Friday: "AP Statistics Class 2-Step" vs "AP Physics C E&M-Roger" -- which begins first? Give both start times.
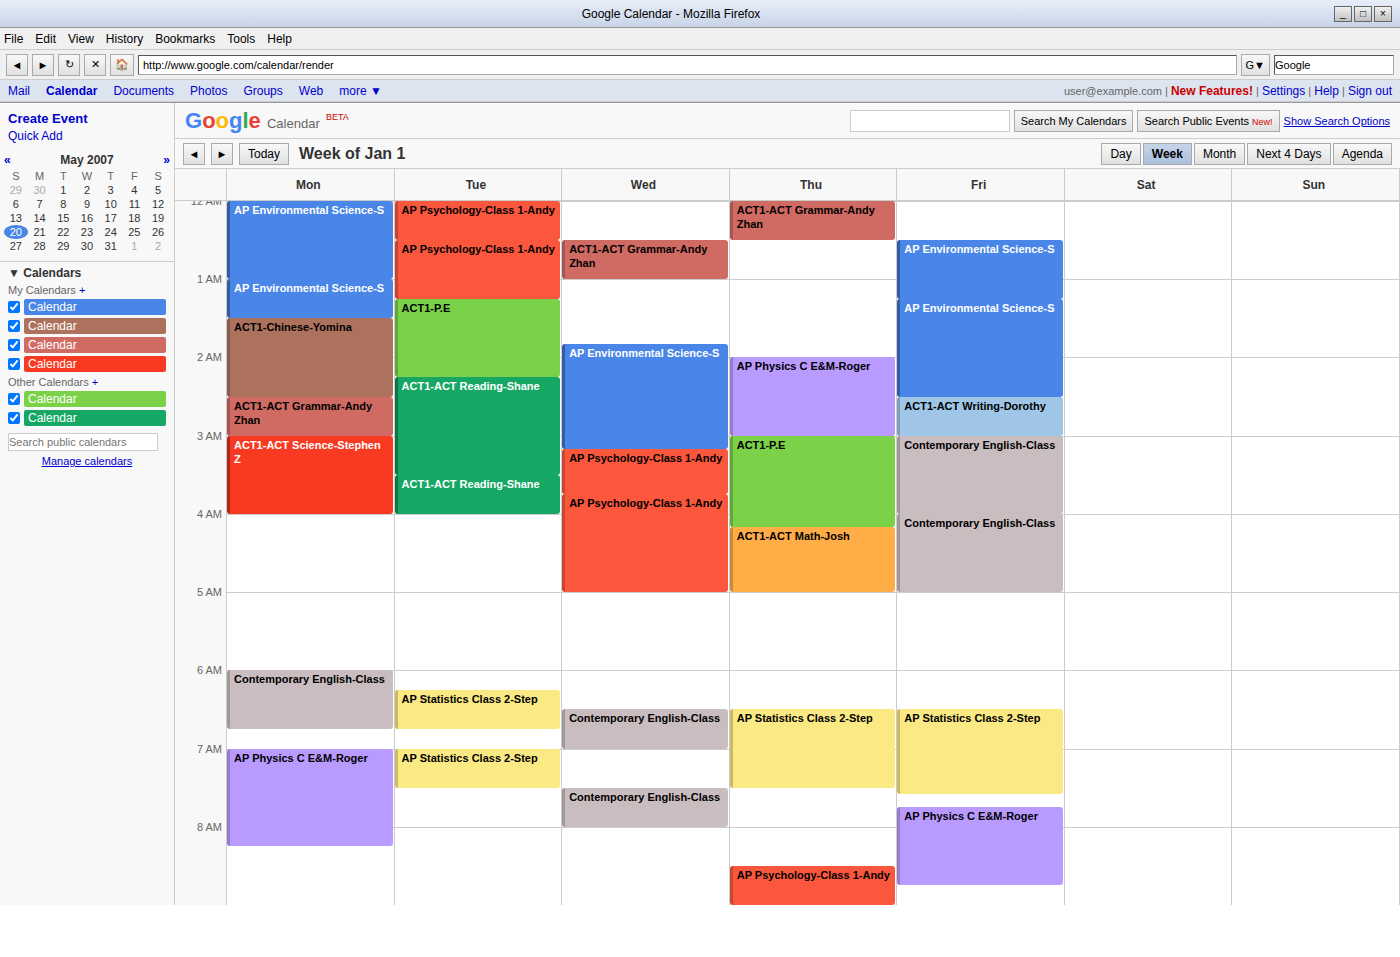
"AP Statistics Class 2-Step" 6:30 AM; "AP Physics C E&M-Roger" 7:45 AM.